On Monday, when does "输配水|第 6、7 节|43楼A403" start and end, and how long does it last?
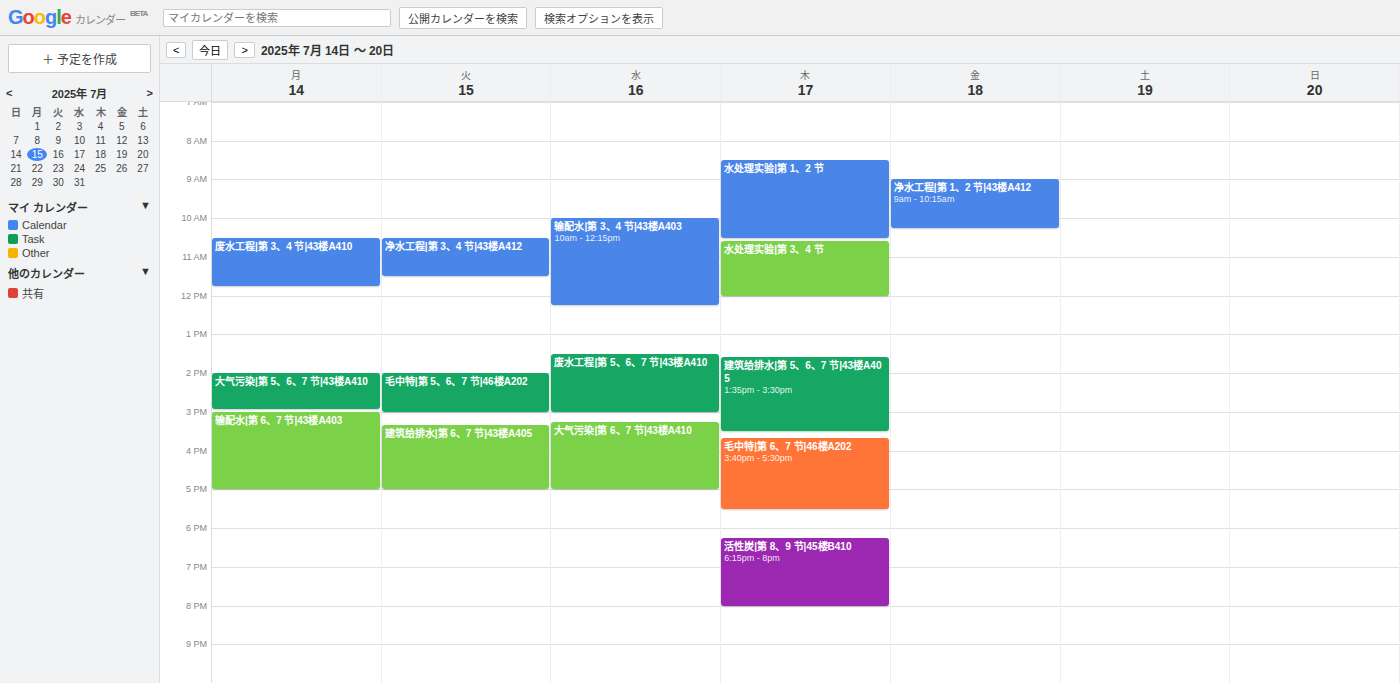
3:00 PM to 5:00 PM, 2 hours